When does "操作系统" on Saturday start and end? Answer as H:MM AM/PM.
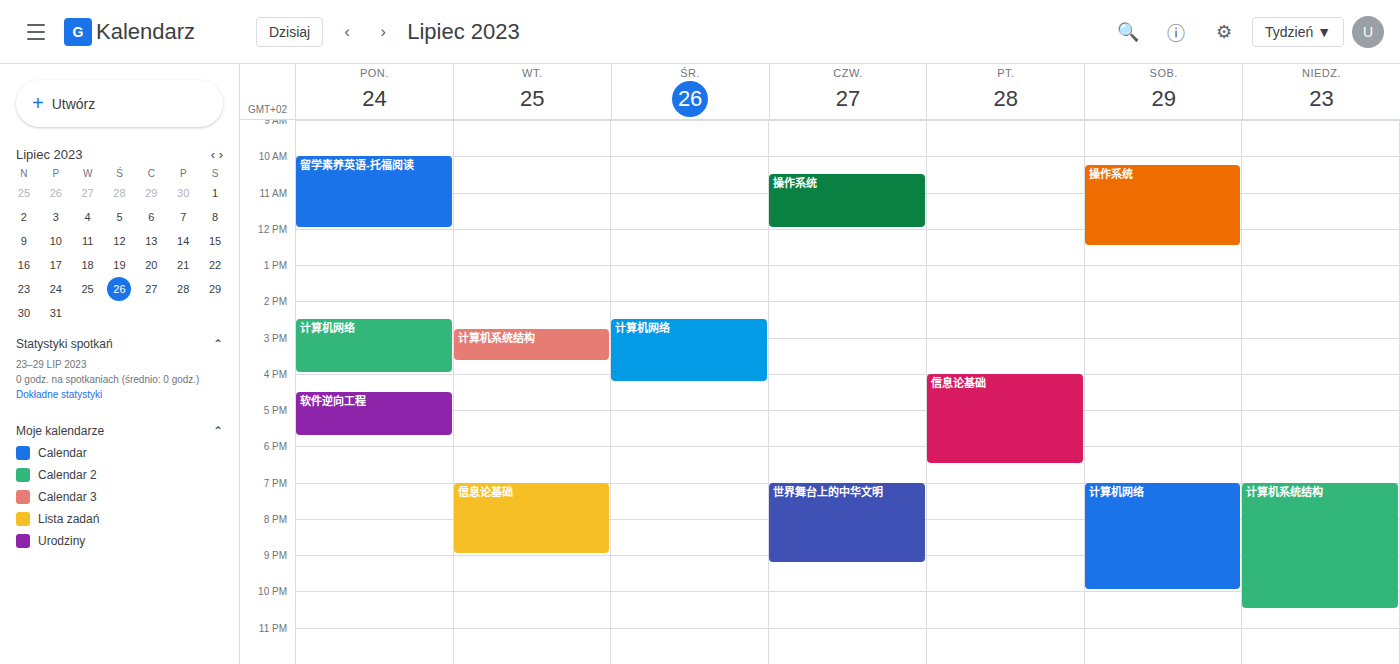
10:15 AM to 12:30 PM